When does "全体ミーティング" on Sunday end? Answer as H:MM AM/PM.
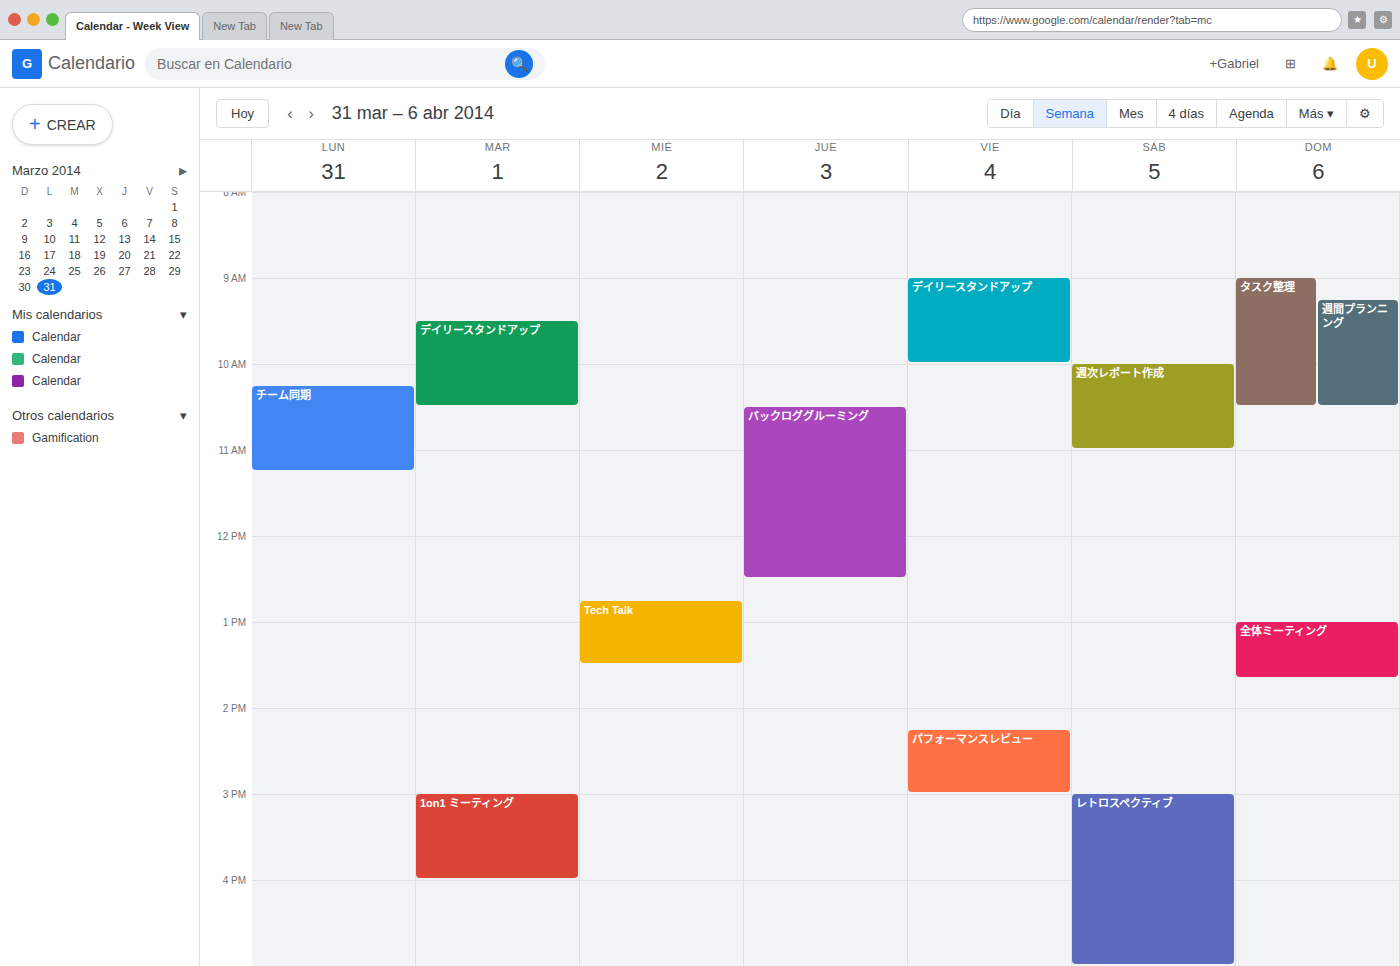
1:40 PM